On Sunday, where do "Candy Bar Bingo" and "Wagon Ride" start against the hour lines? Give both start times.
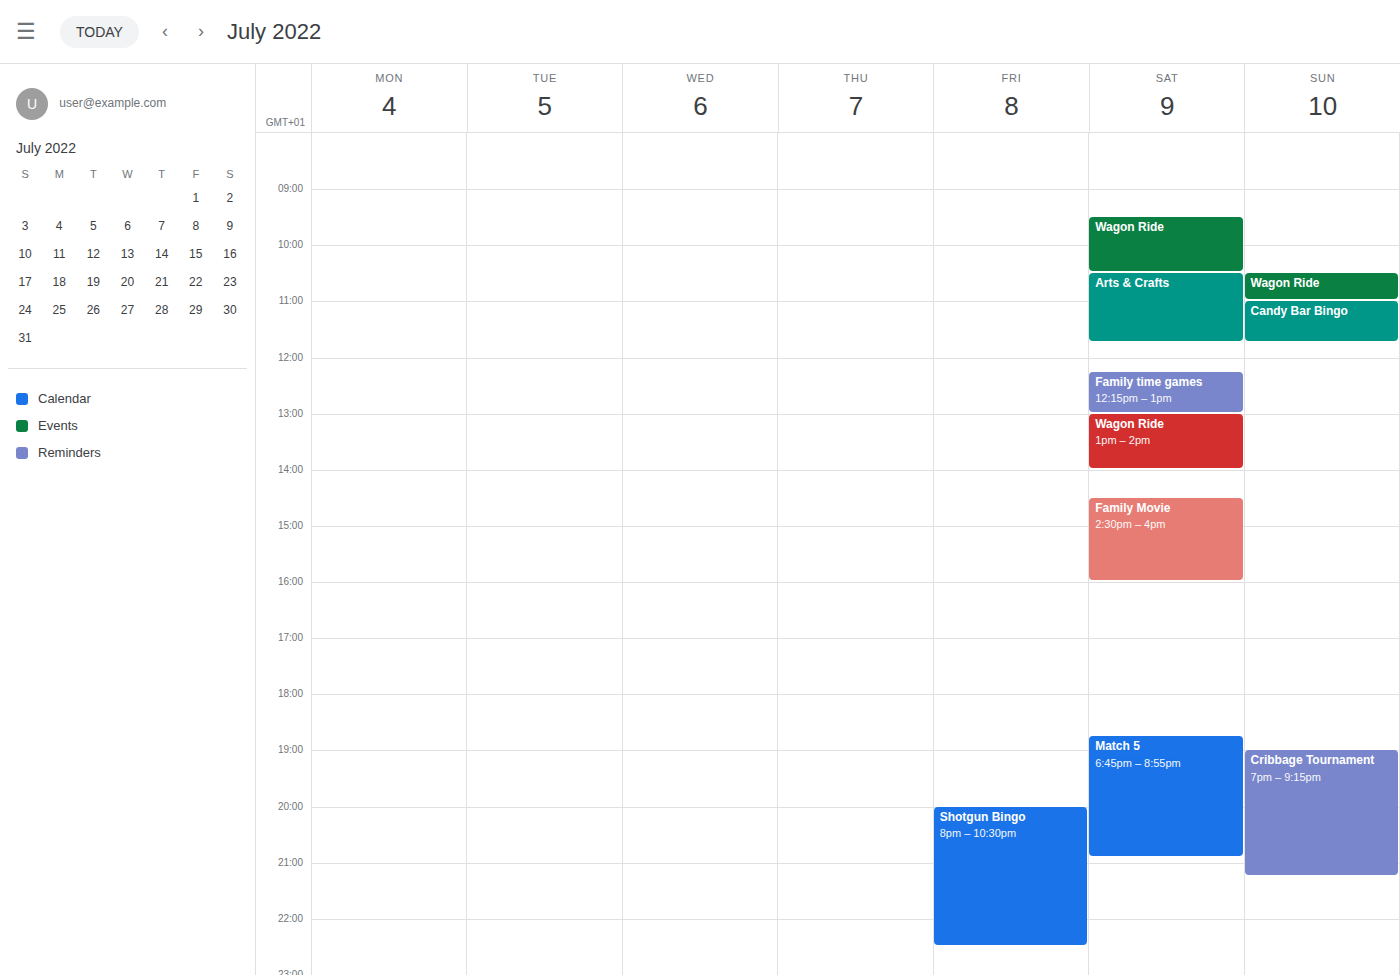
"Candy Bar Bingo": 11:00 AM, exactly on the 11 AM line. "Wagon Ride": 10:30 AM, halfway between the 10 AM and 11 AM lines.